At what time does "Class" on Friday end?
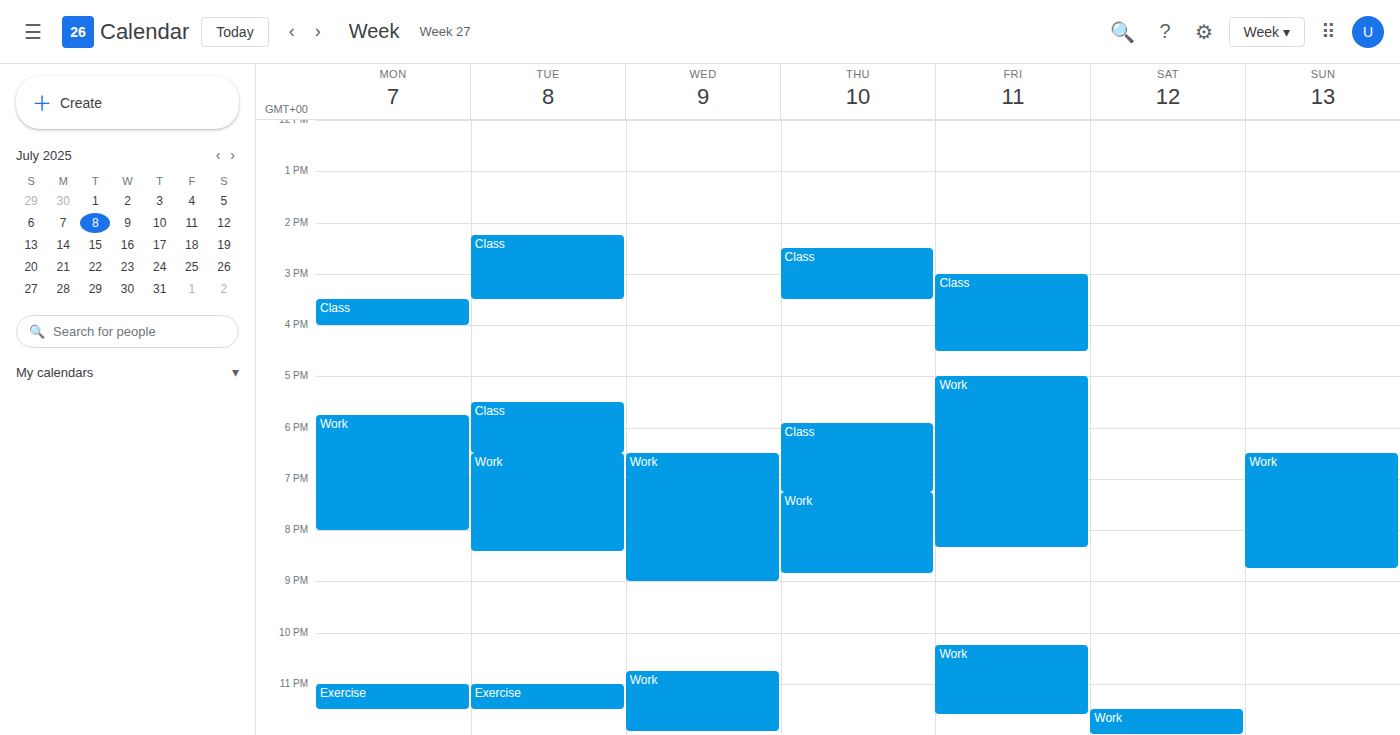
4:30 PM